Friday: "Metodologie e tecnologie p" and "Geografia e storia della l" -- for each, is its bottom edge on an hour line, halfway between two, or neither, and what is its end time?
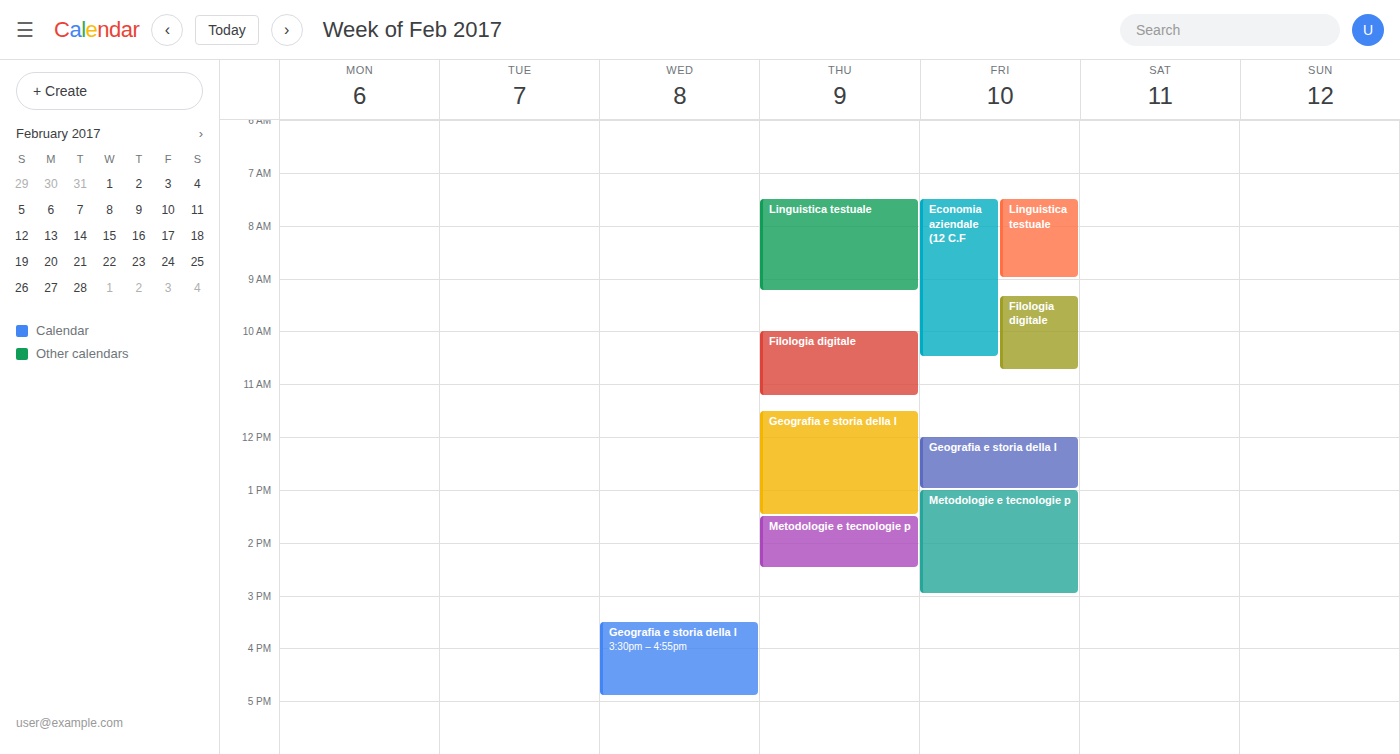
"Metodologie e tecnologie p": 3:00 PM, exactly on the 3 PM line. "Geografia e storia della l": 1:00 PM, exactly on the 1 PM line.